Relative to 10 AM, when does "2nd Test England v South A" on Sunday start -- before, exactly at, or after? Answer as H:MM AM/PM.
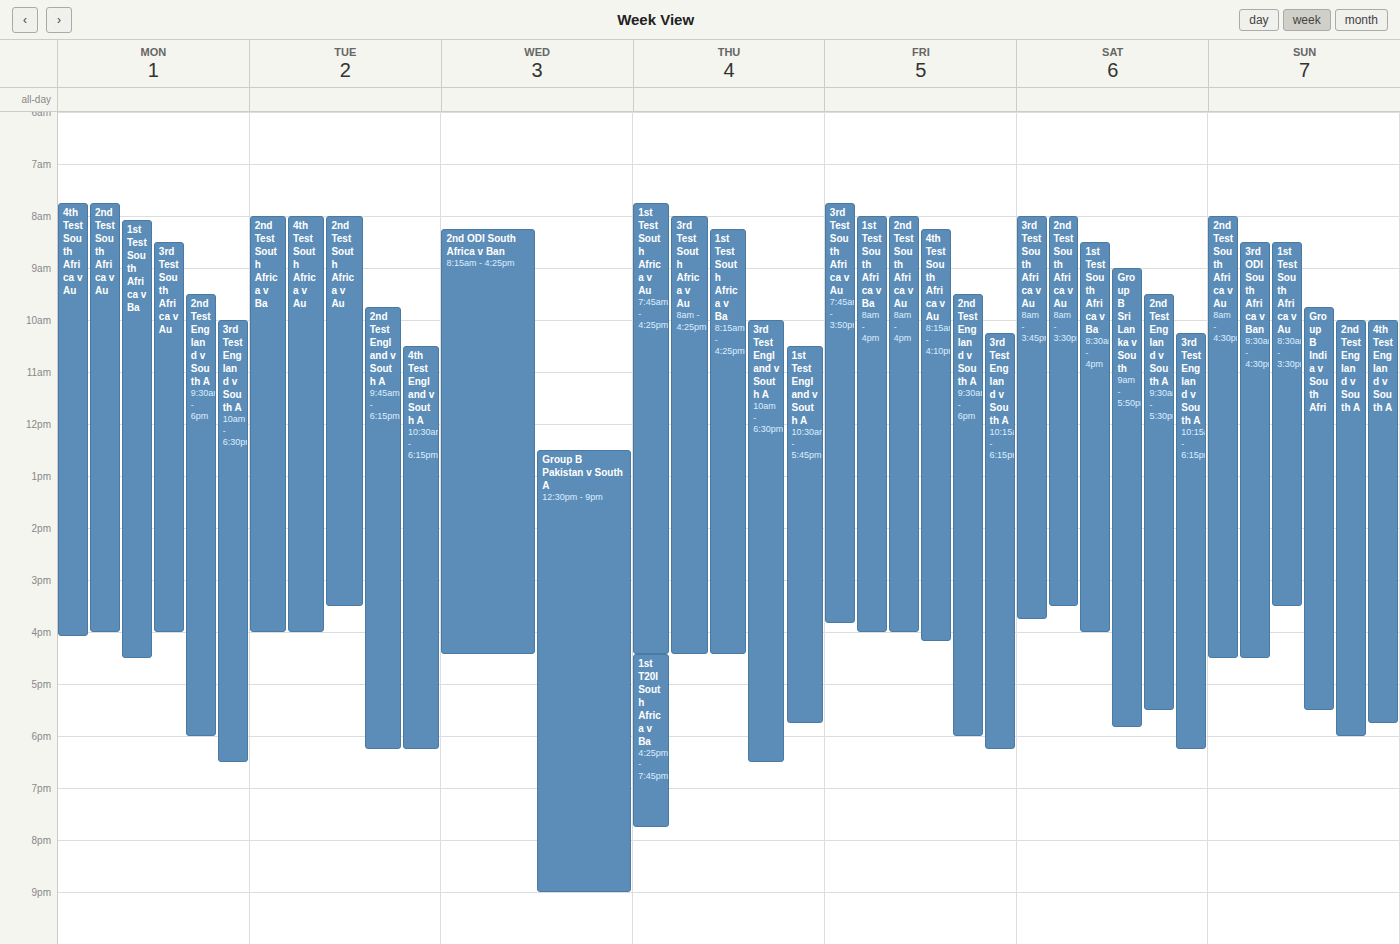
10:00 AM -- exactly at 10 AM, on the 10 AM line.